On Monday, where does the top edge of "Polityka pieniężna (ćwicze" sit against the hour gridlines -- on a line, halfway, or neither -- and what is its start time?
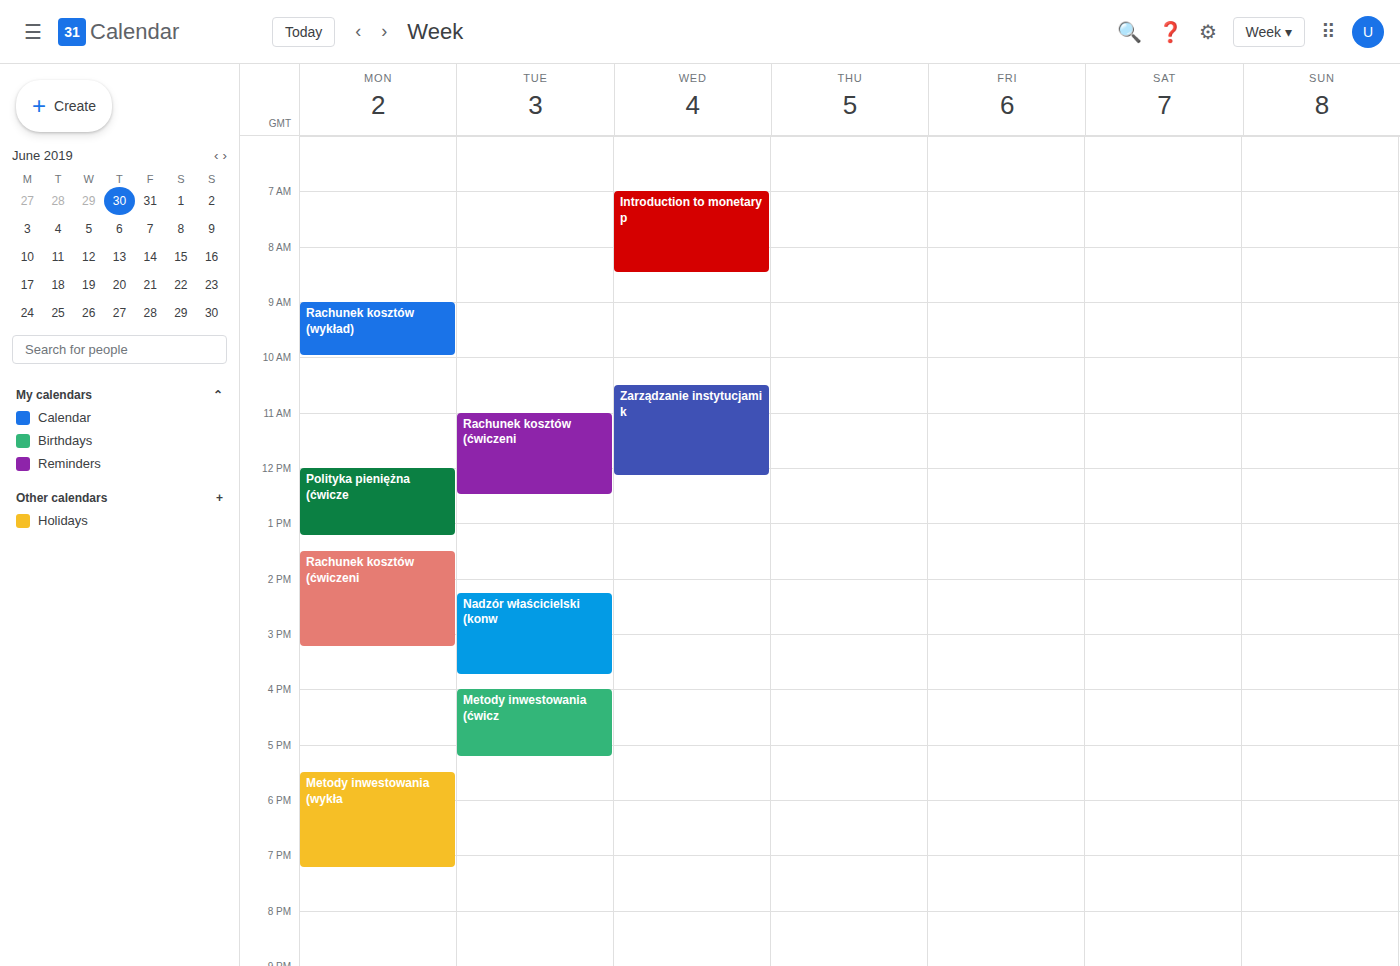
12:00 PM -- exactly on the 12 PM line.